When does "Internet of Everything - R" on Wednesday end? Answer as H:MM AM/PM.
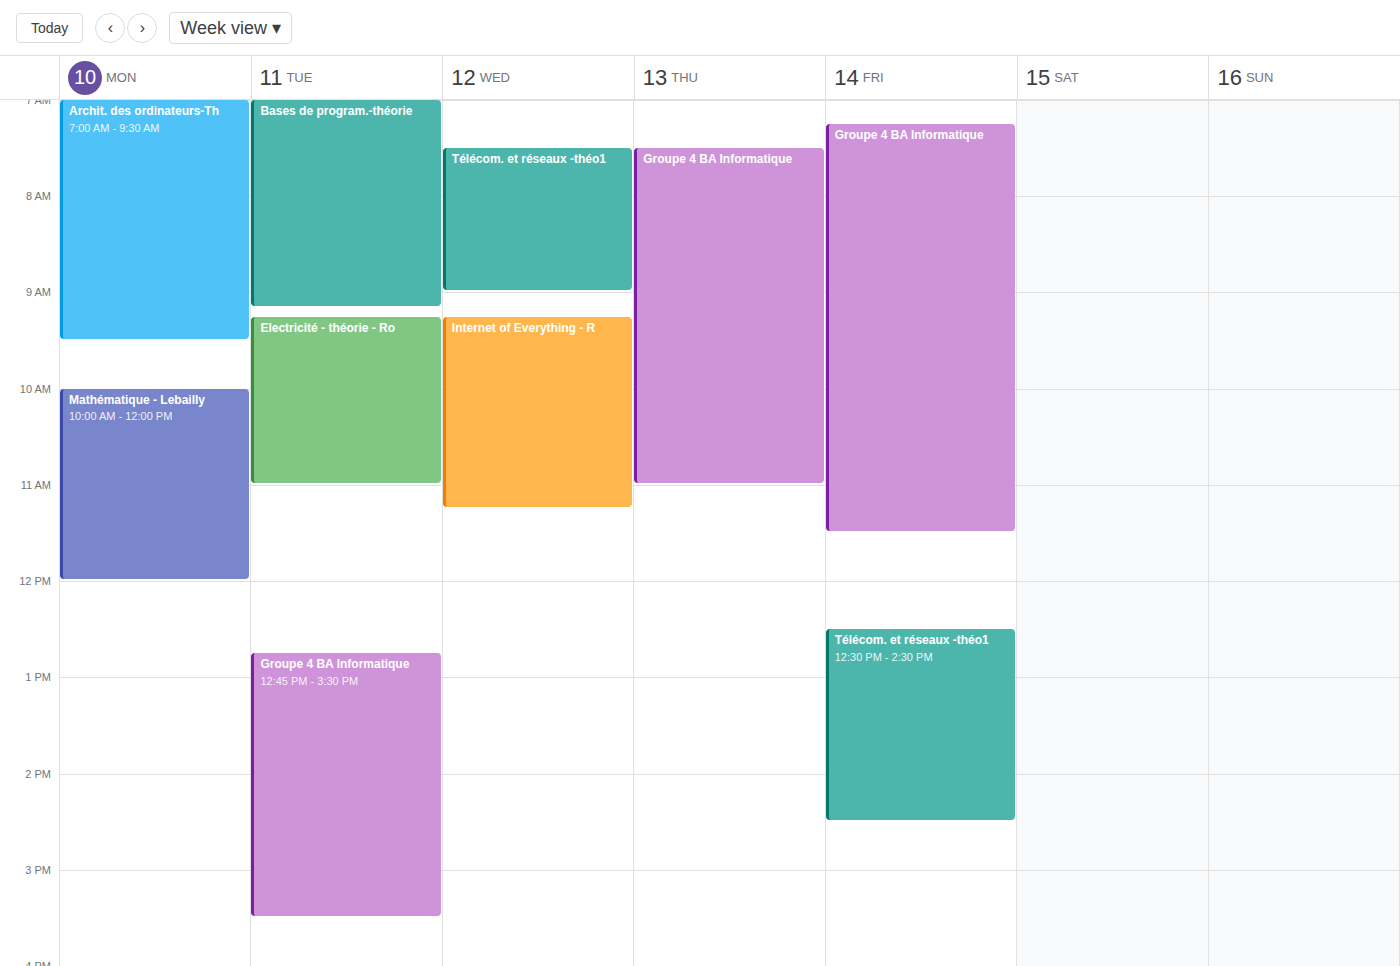
11:15 AM